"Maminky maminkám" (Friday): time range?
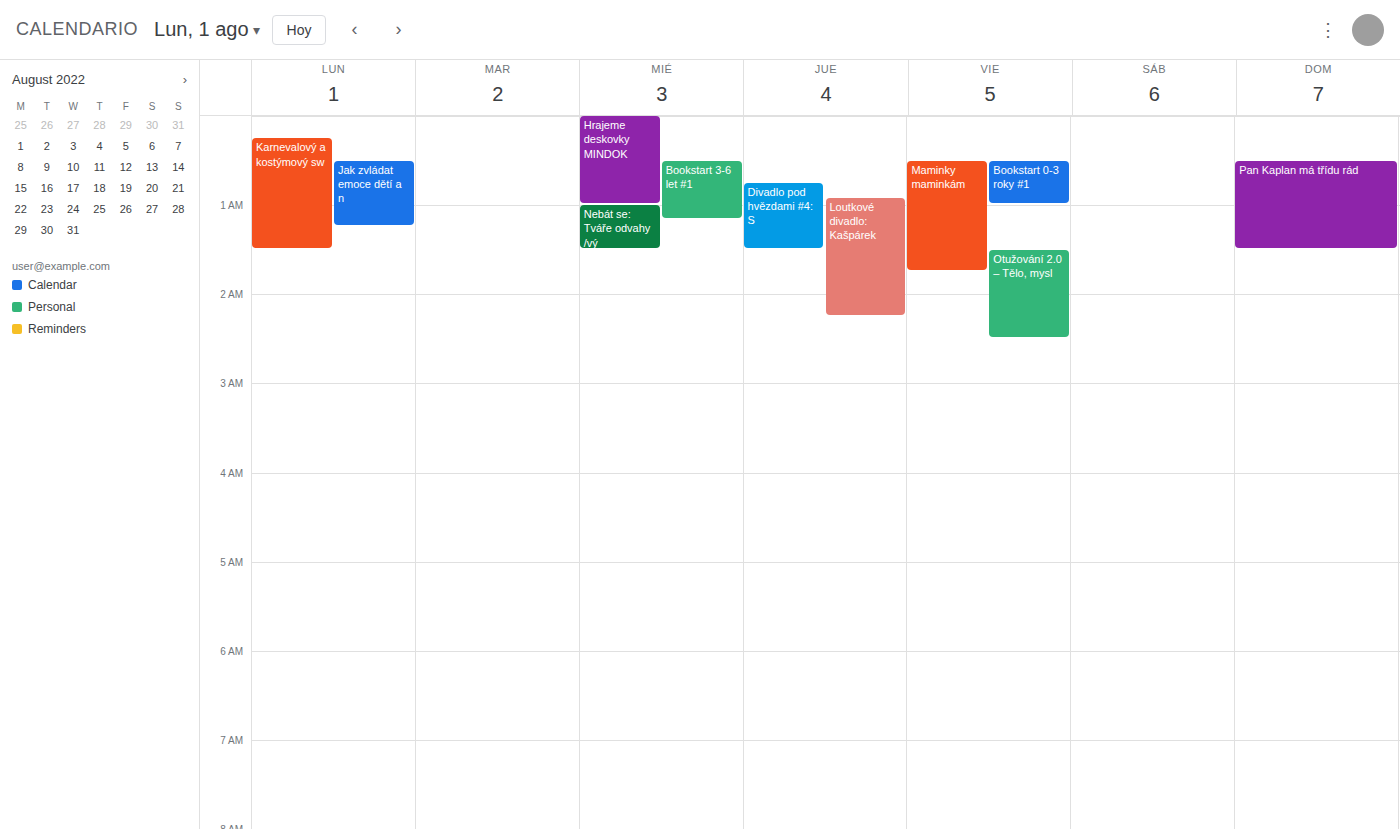
12:30 AM to 1:45 AM